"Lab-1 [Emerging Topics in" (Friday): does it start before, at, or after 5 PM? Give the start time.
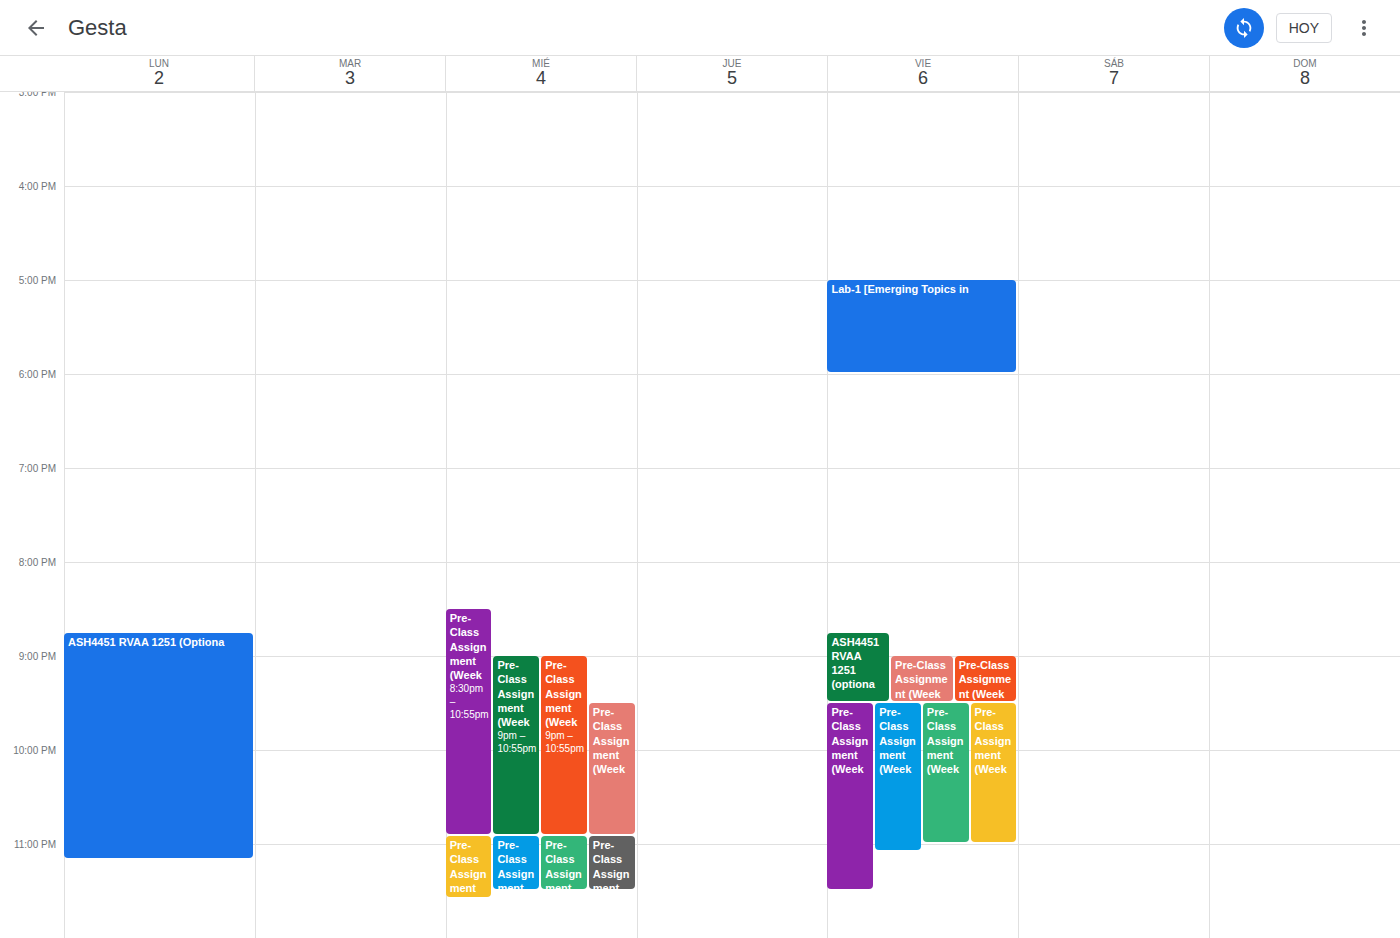
5:00 PM -- exactly at 5 PM, on the 5 PM line.